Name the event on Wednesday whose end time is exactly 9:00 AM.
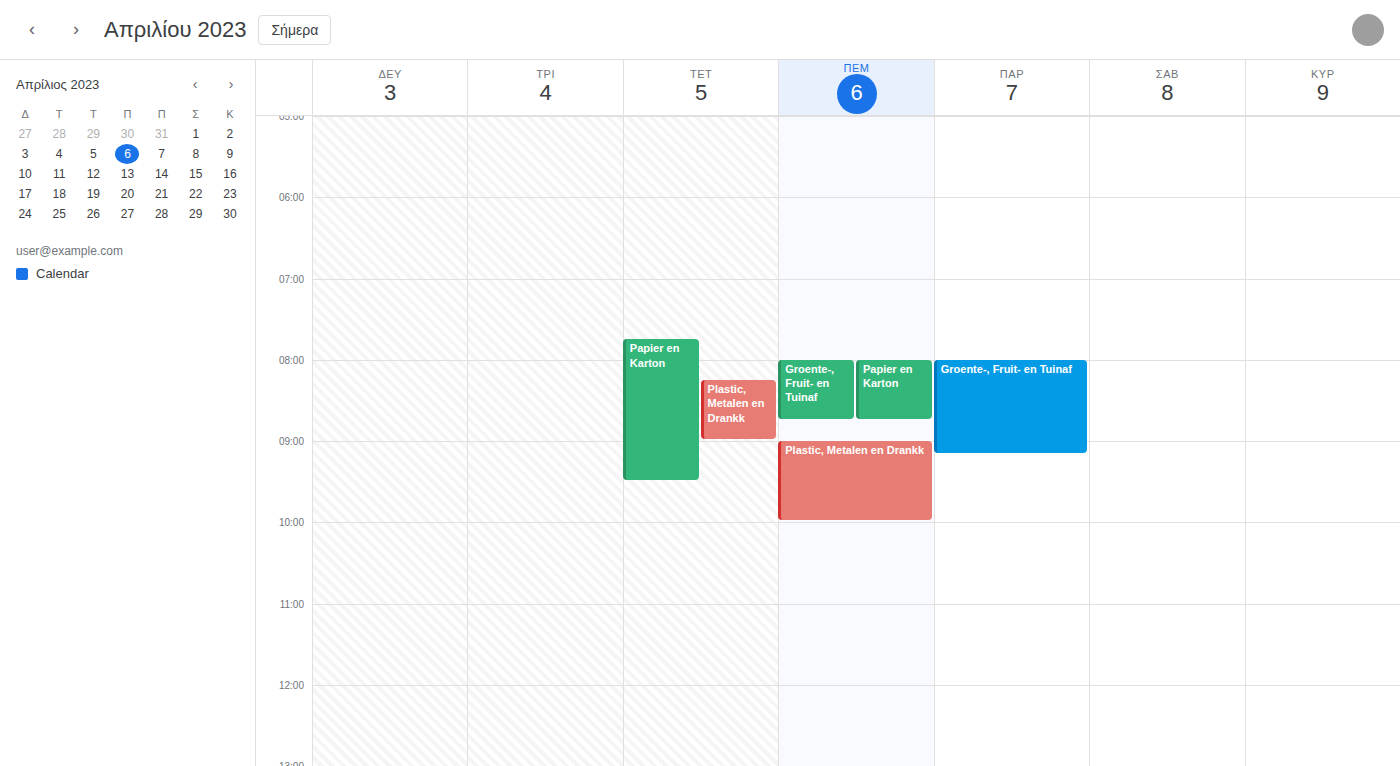
"Plastic, Metalen en Drankk"